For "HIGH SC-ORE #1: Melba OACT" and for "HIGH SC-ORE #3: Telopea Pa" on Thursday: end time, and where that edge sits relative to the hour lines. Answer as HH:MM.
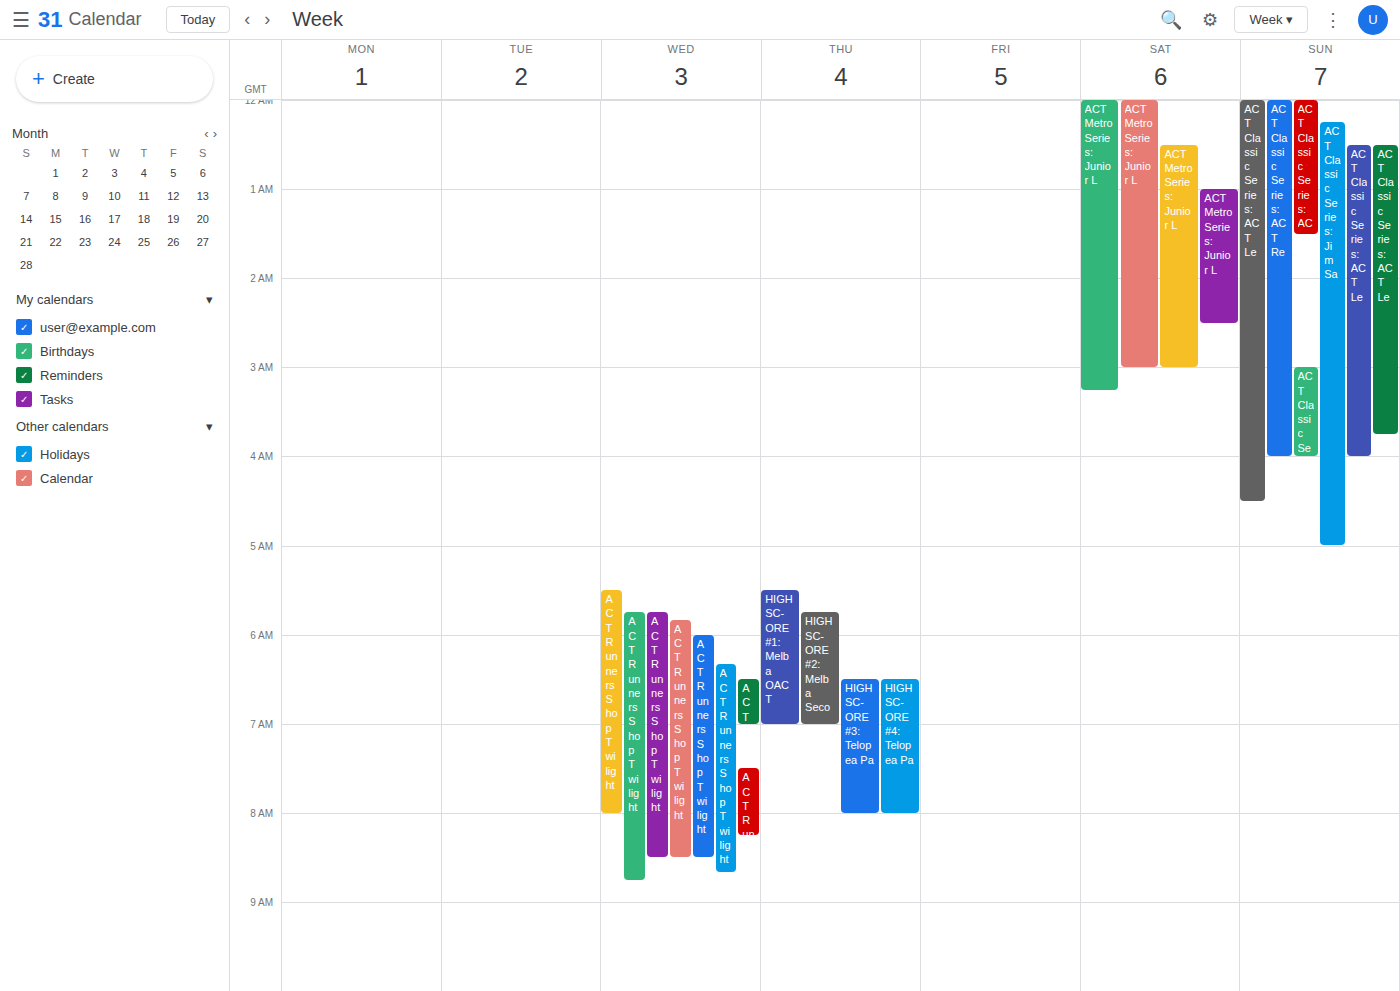
"HIGH SC-ORE #1: Melba OACT": 07:00, exactly on the 07:00 line. "HIGH SC-ORE #3: Telopea Pa": 08:00, exactly on the 08:00 line.